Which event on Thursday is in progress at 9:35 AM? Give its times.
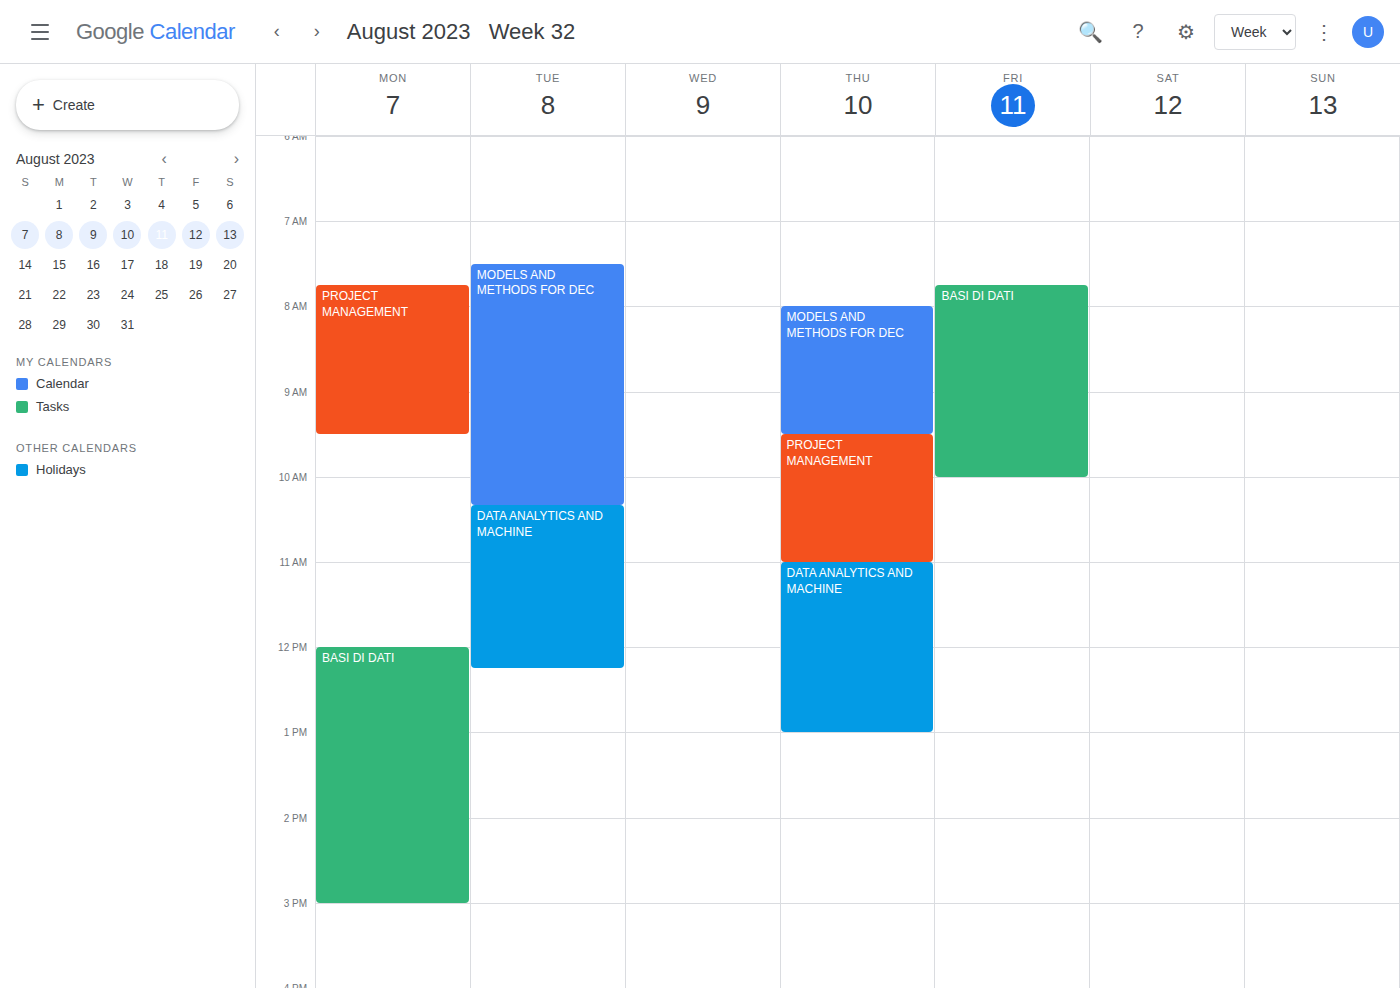
"PROJECT MANAGEMENT", 9:30 AM to 11:00 AM